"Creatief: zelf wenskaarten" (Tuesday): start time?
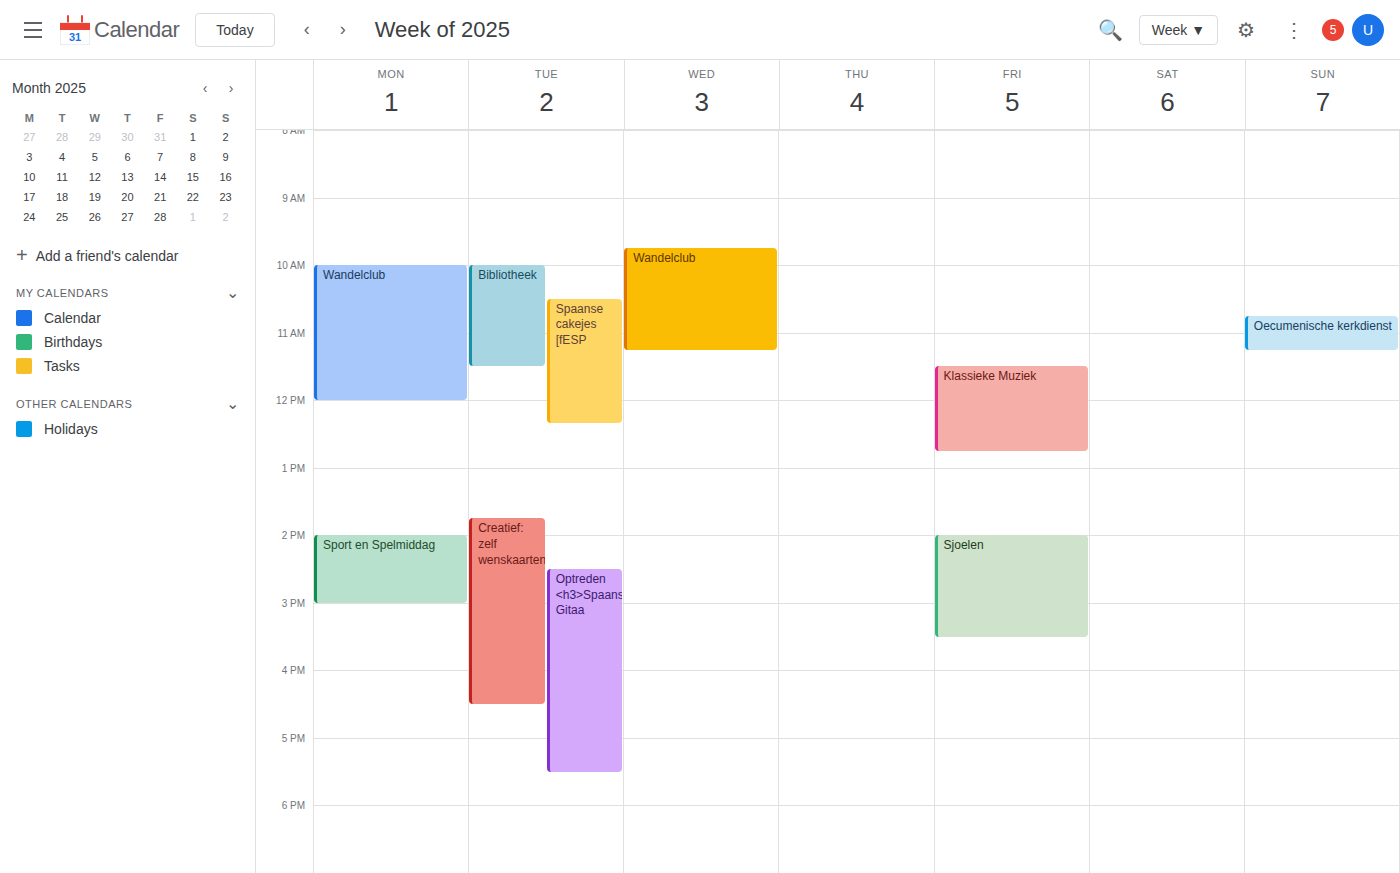
1:45 PM